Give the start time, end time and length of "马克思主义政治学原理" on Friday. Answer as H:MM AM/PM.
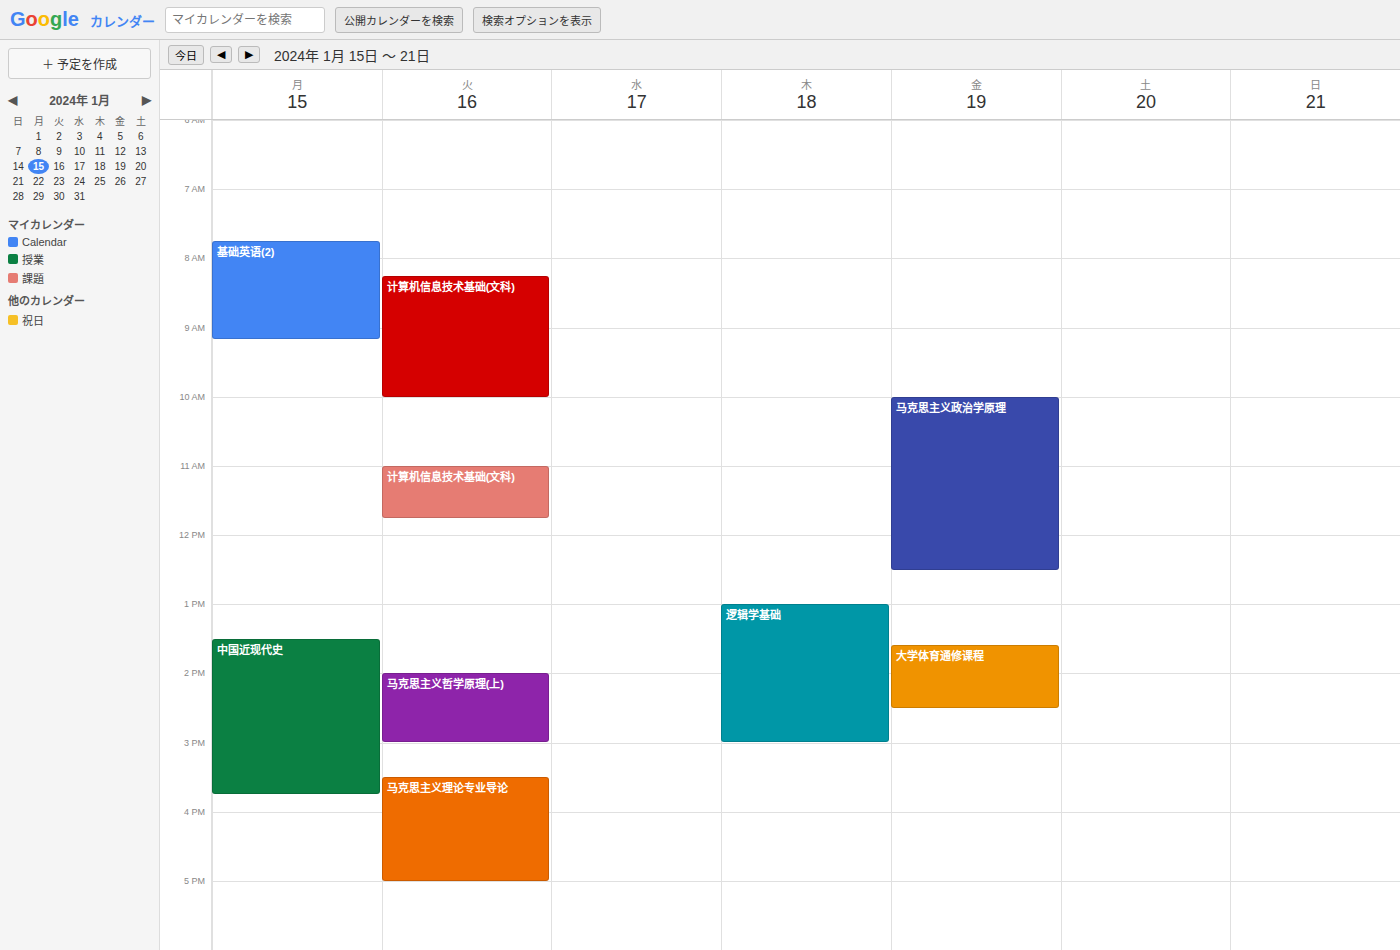
10:00 AM to 12:30 PM, 2 hours 30 minutes